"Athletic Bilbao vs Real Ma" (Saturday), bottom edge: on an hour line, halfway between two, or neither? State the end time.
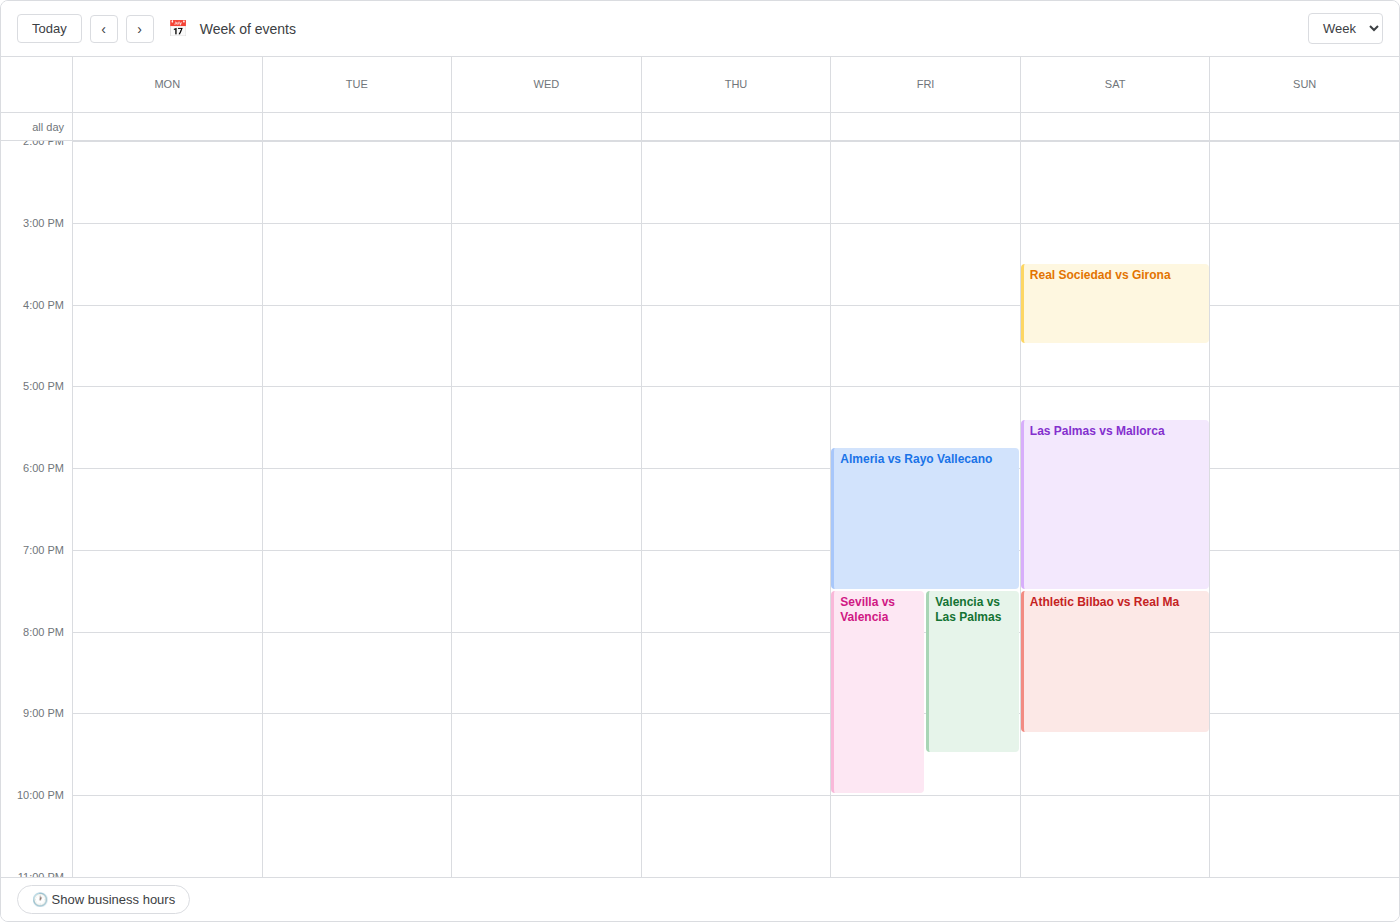
9:15 PM -- neither: a quarter of the way from the 9 PM line to the 10 PM line.